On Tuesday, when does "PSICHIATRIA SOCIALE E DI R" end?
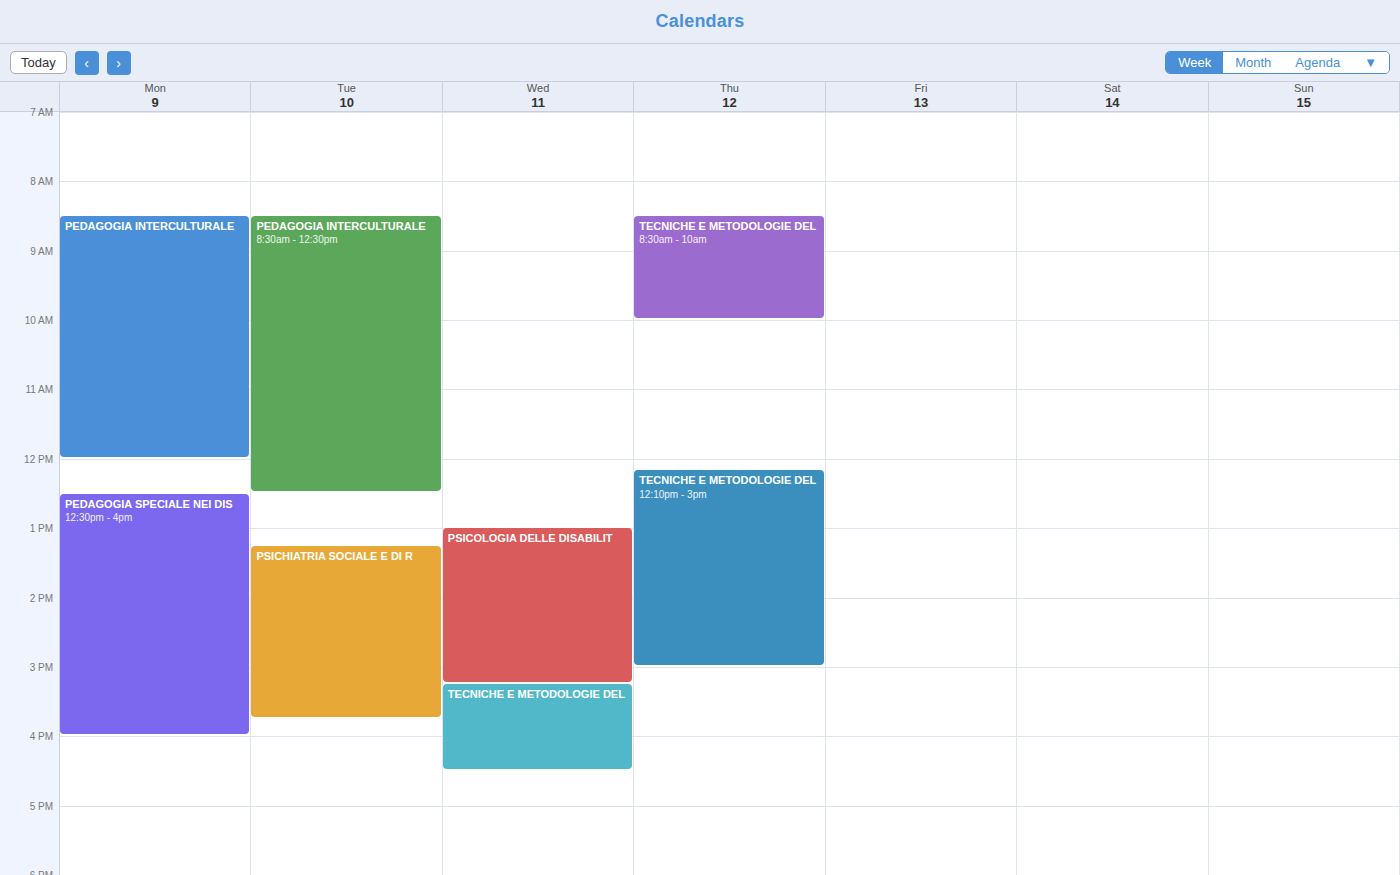
3:45 PM